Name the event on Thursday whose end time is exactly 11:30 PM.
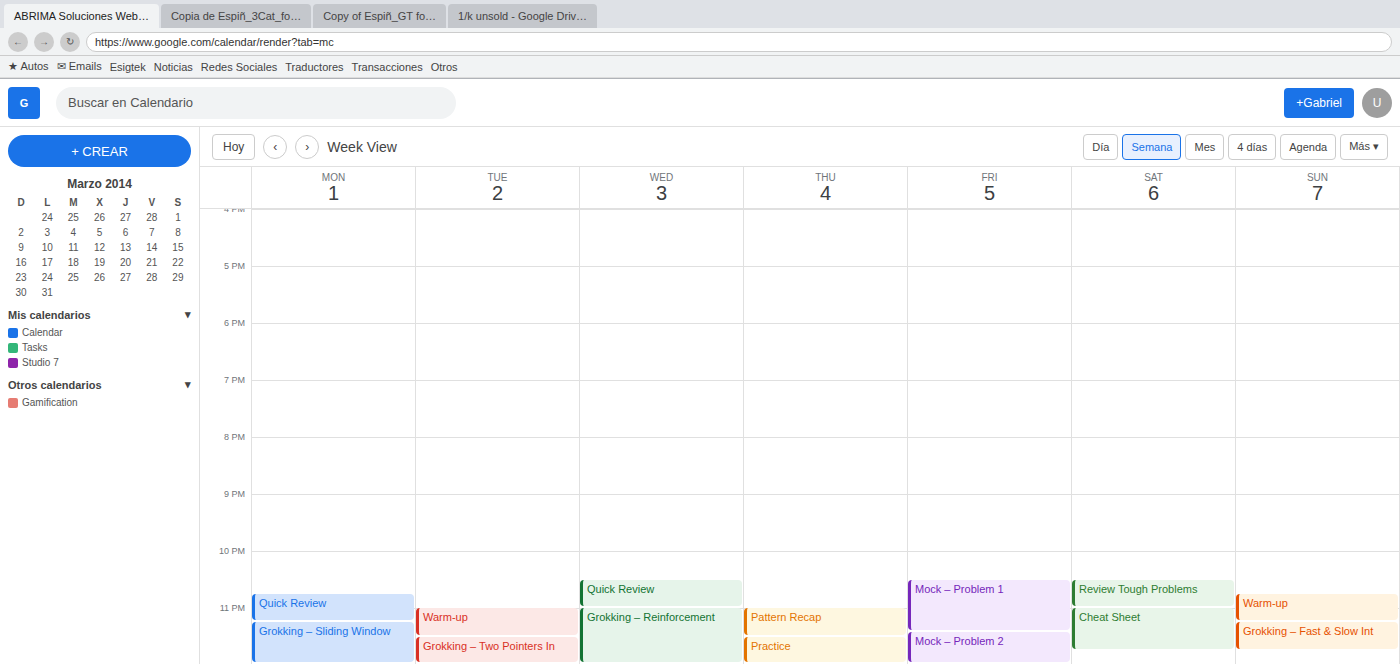
"Pattern Recap"